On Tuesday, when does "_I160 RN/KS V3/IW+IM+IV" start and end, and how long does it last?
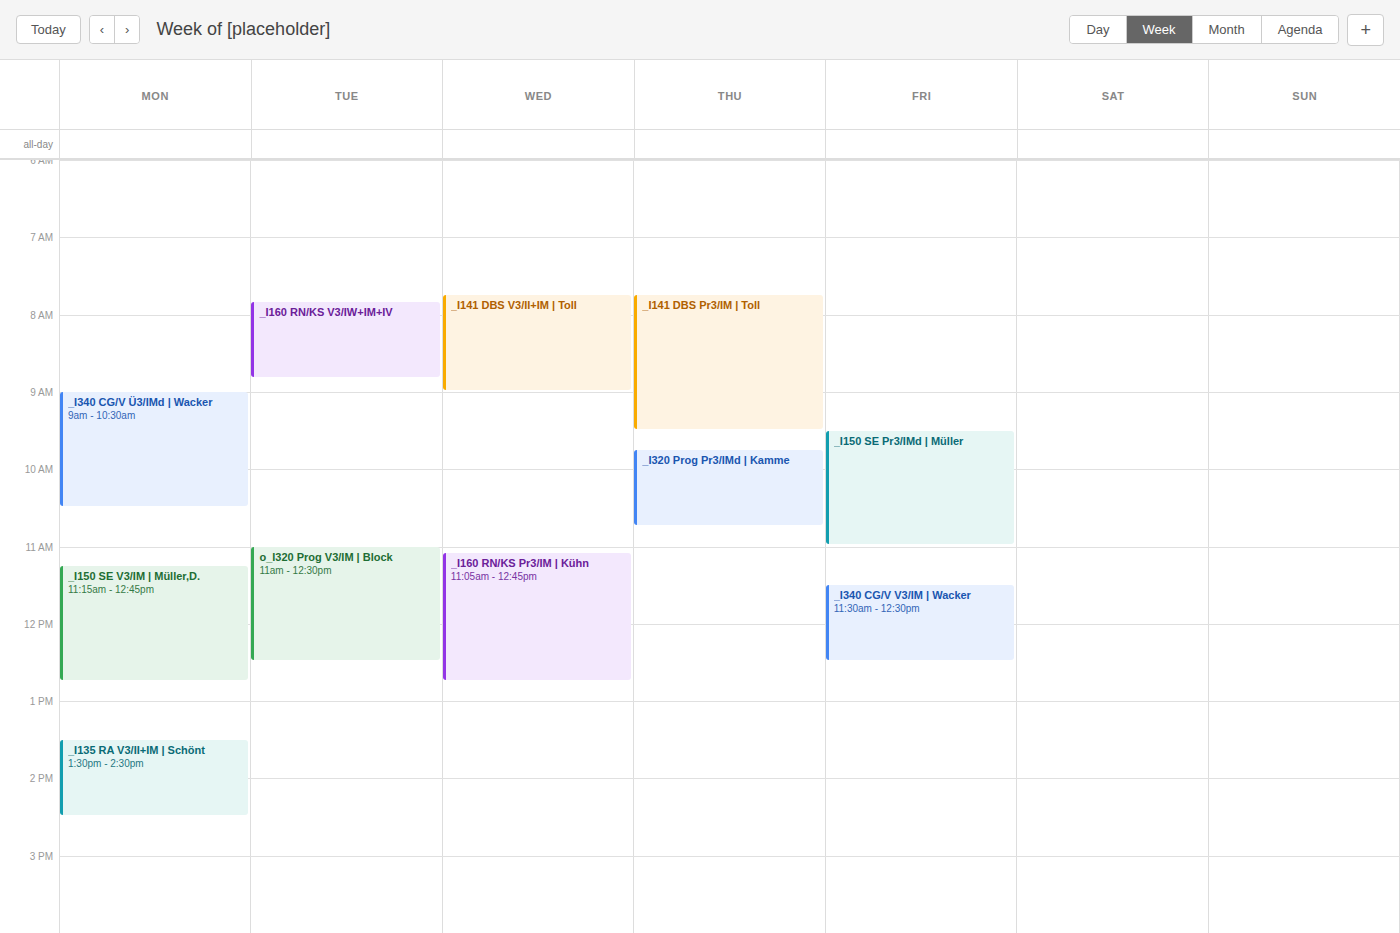
7:50 AM to 8:50 AM, 1 hour